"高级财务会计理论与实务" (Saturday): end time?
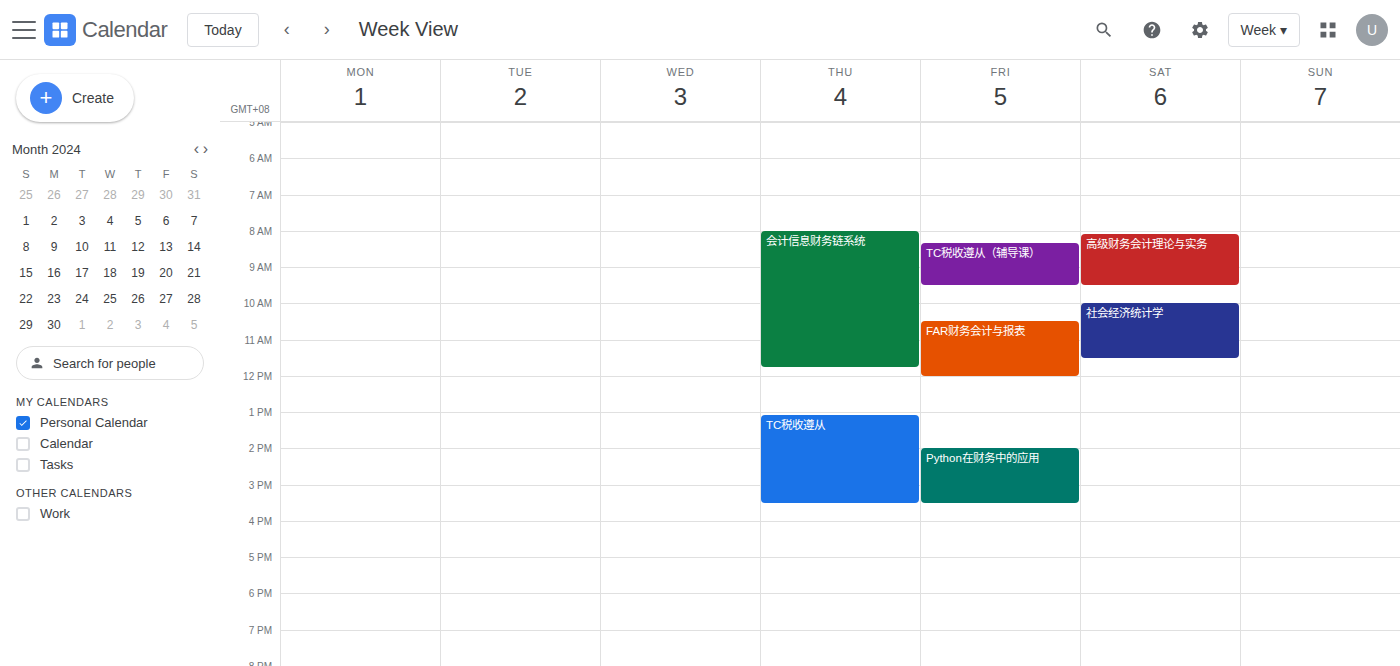
9:30 AM